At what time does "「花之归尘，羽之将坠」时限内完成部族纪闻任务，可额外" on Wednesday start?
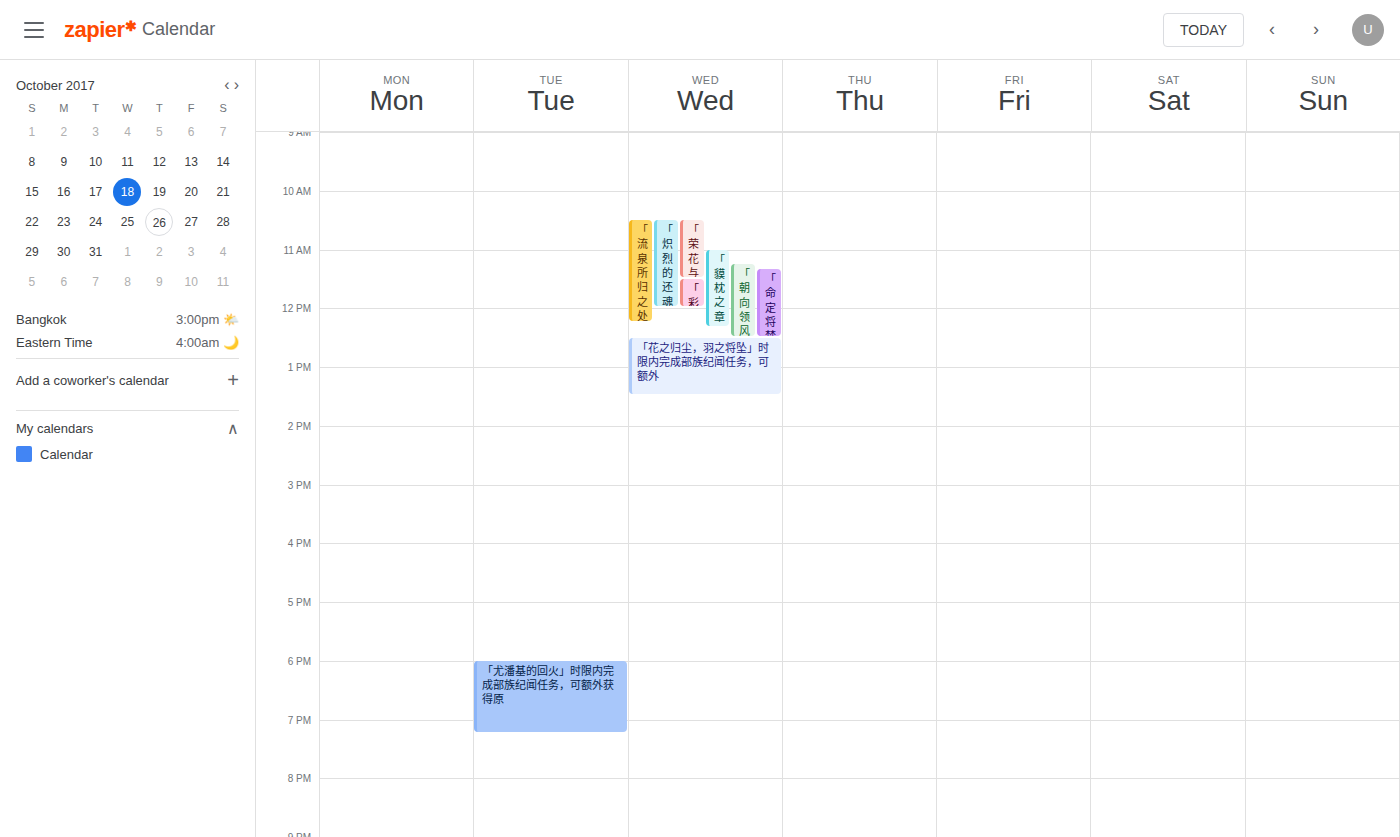
12:30 PM